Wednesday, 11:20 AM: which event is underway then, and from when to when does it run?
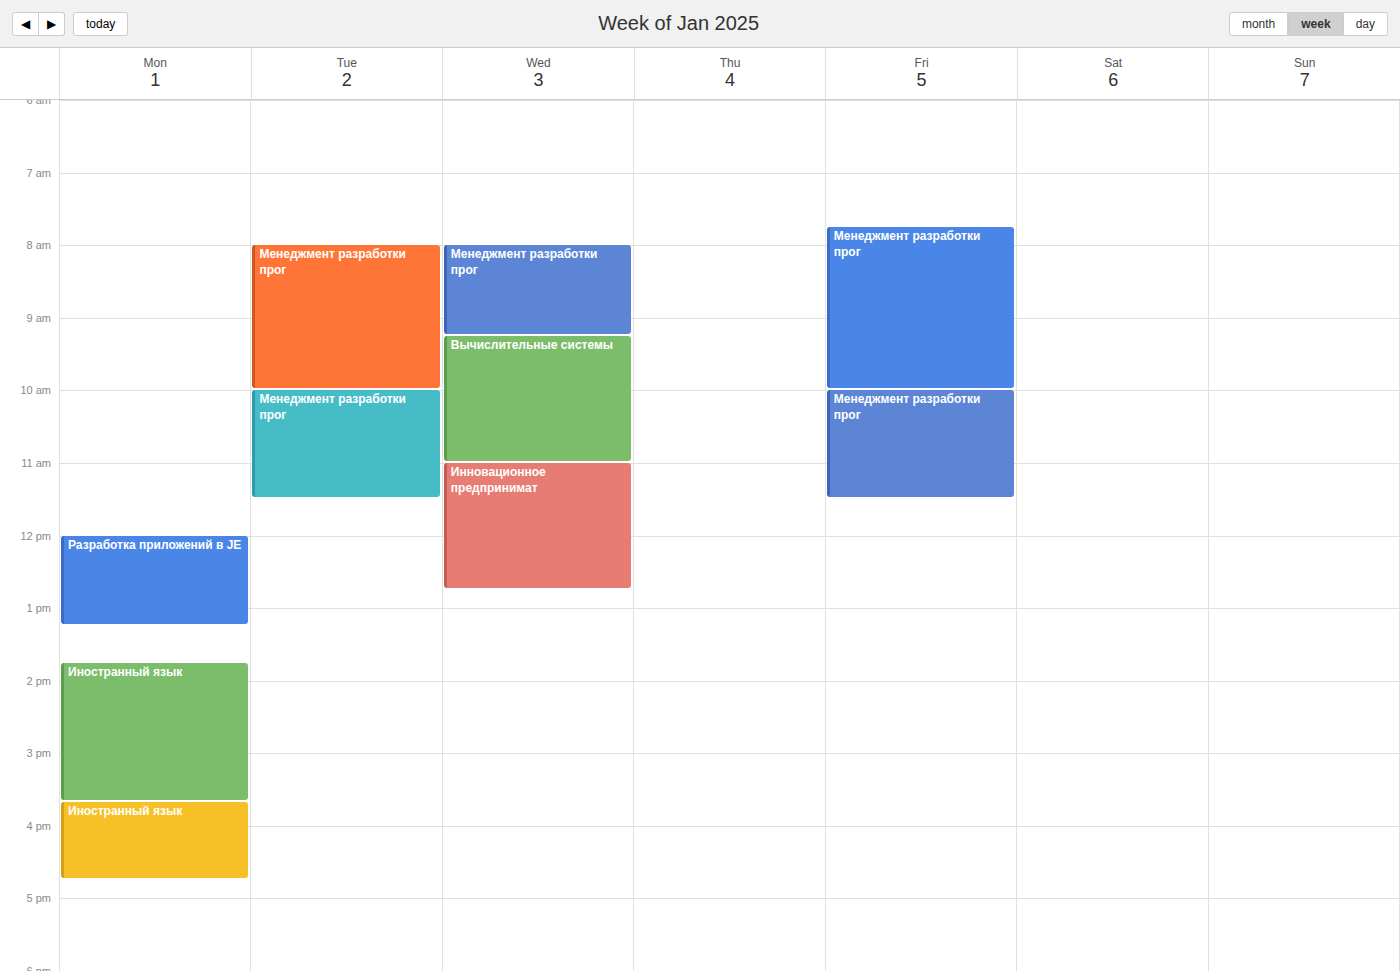
"Инновационное предпринимат", 11:00 AM to 12:45 PM